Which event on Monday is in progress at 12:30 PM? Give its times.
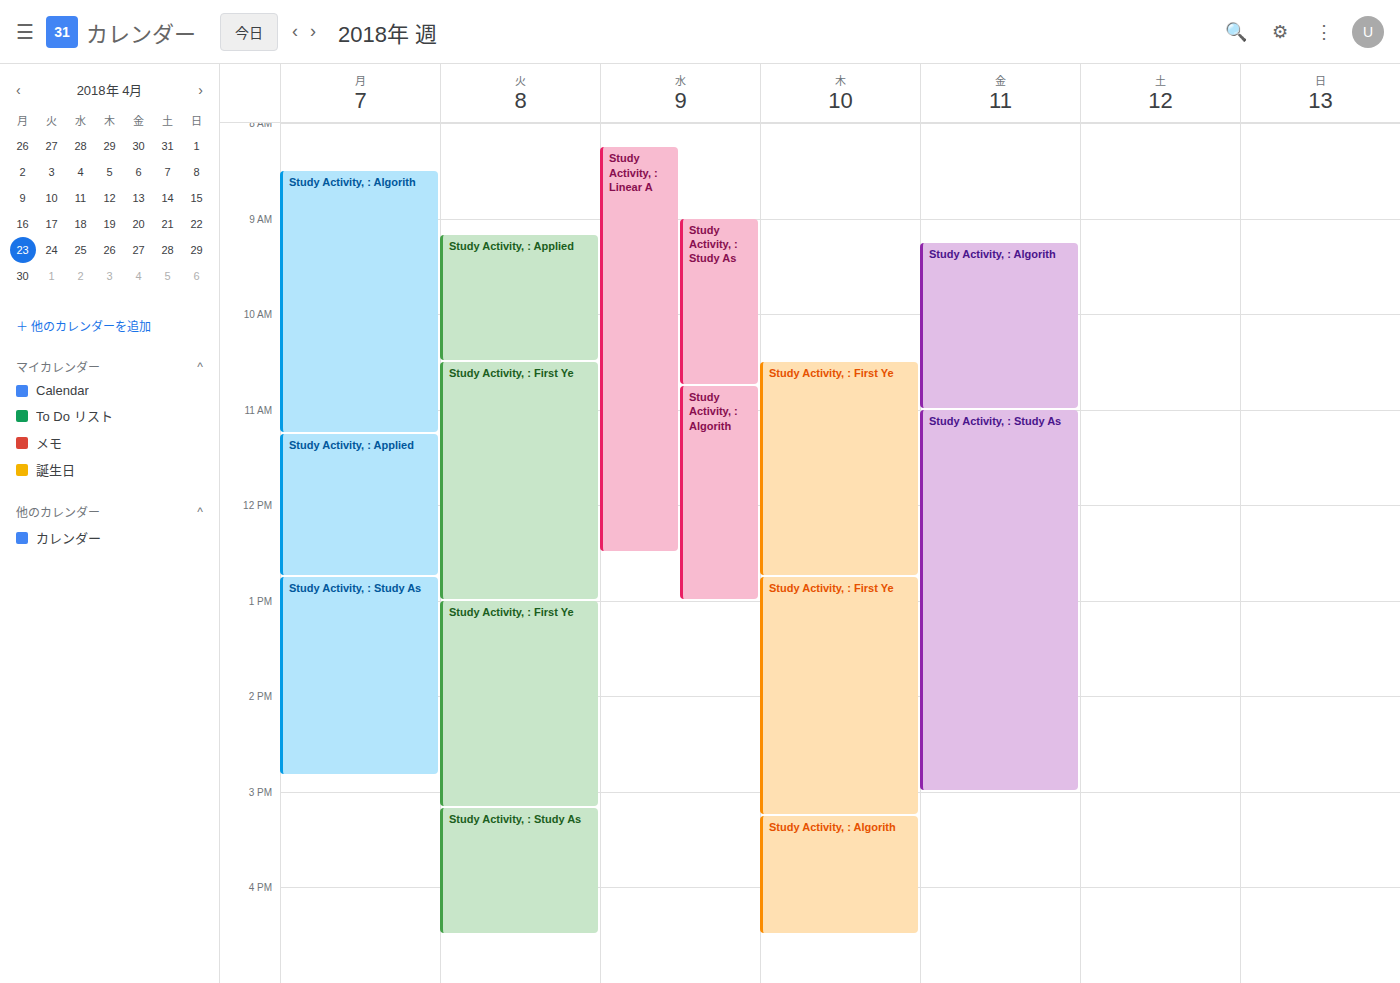
"Study Activity, : Applied", 11:15 AM to 12:45 PM